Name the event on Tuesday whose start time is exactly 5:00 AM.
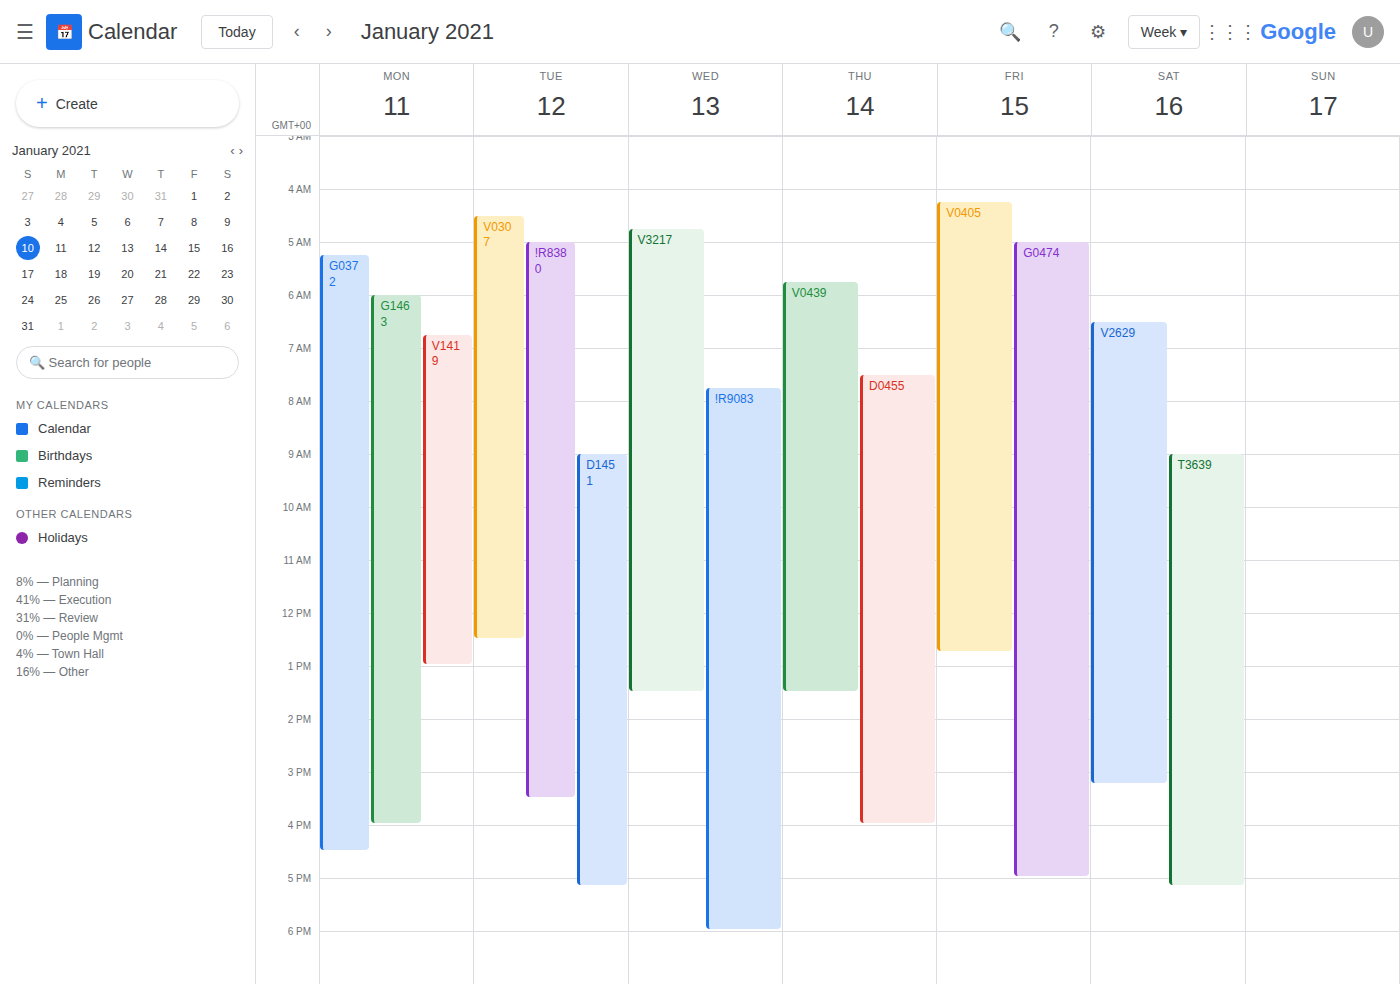
"!R8380"